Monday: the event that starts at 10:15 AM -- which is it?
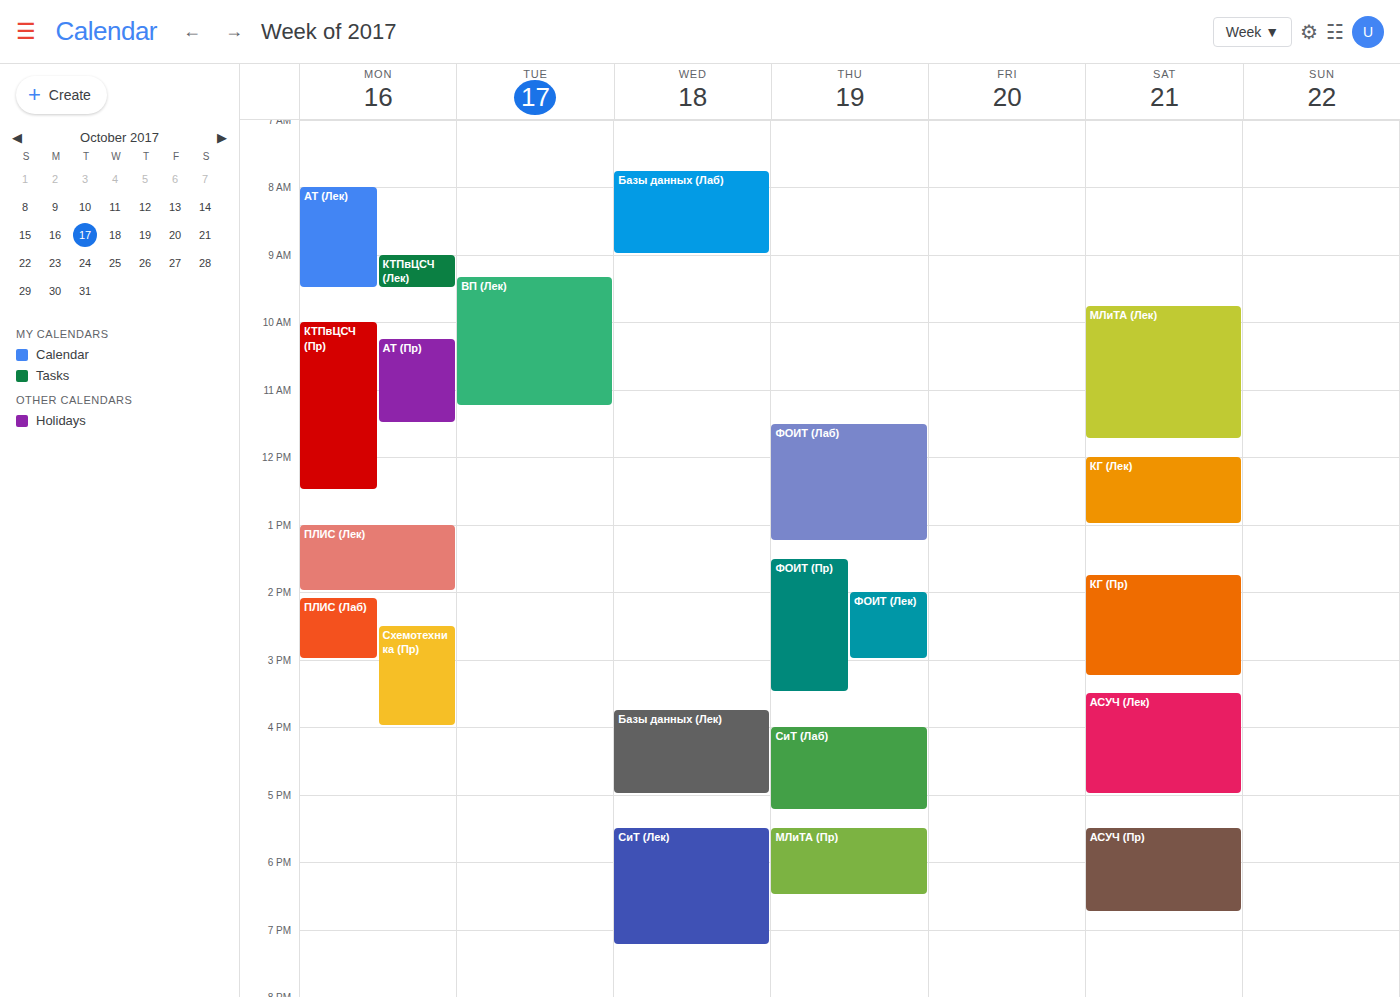
"АТ (Пр)"